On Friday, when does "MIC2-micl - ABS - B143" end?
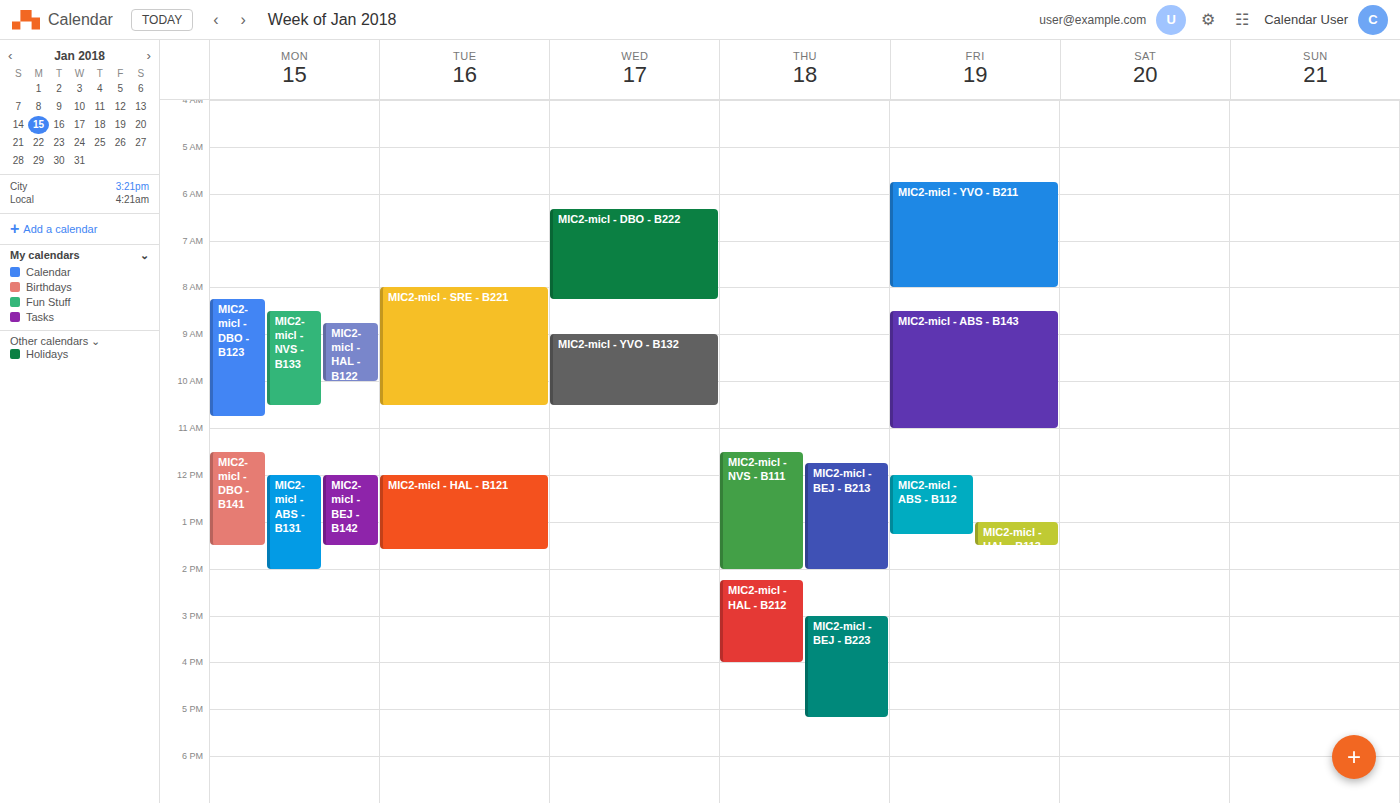
11:00 AM